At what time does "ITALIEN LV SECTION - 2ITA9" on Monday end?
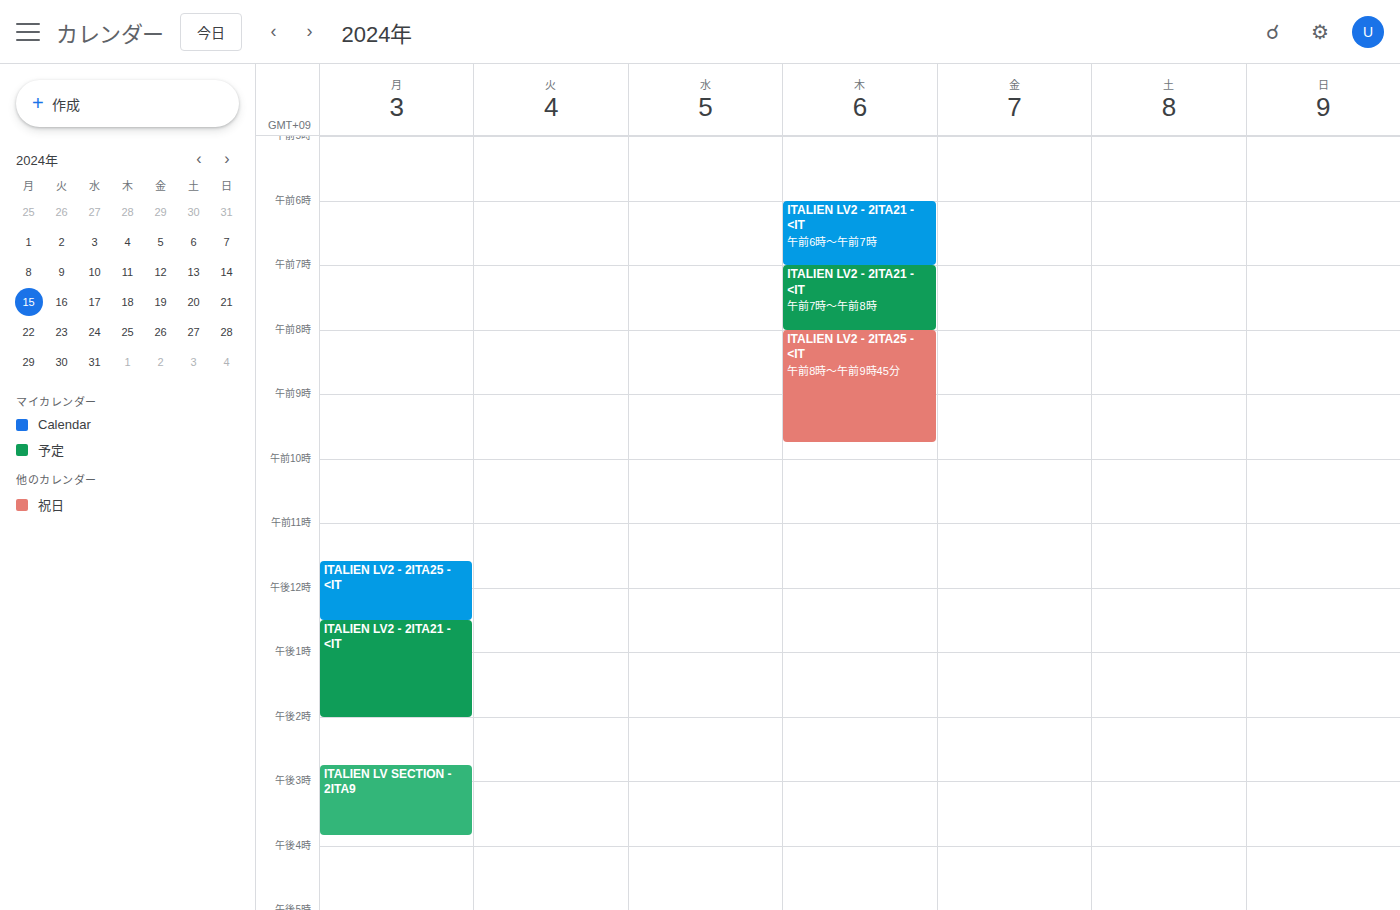
3:50 PM